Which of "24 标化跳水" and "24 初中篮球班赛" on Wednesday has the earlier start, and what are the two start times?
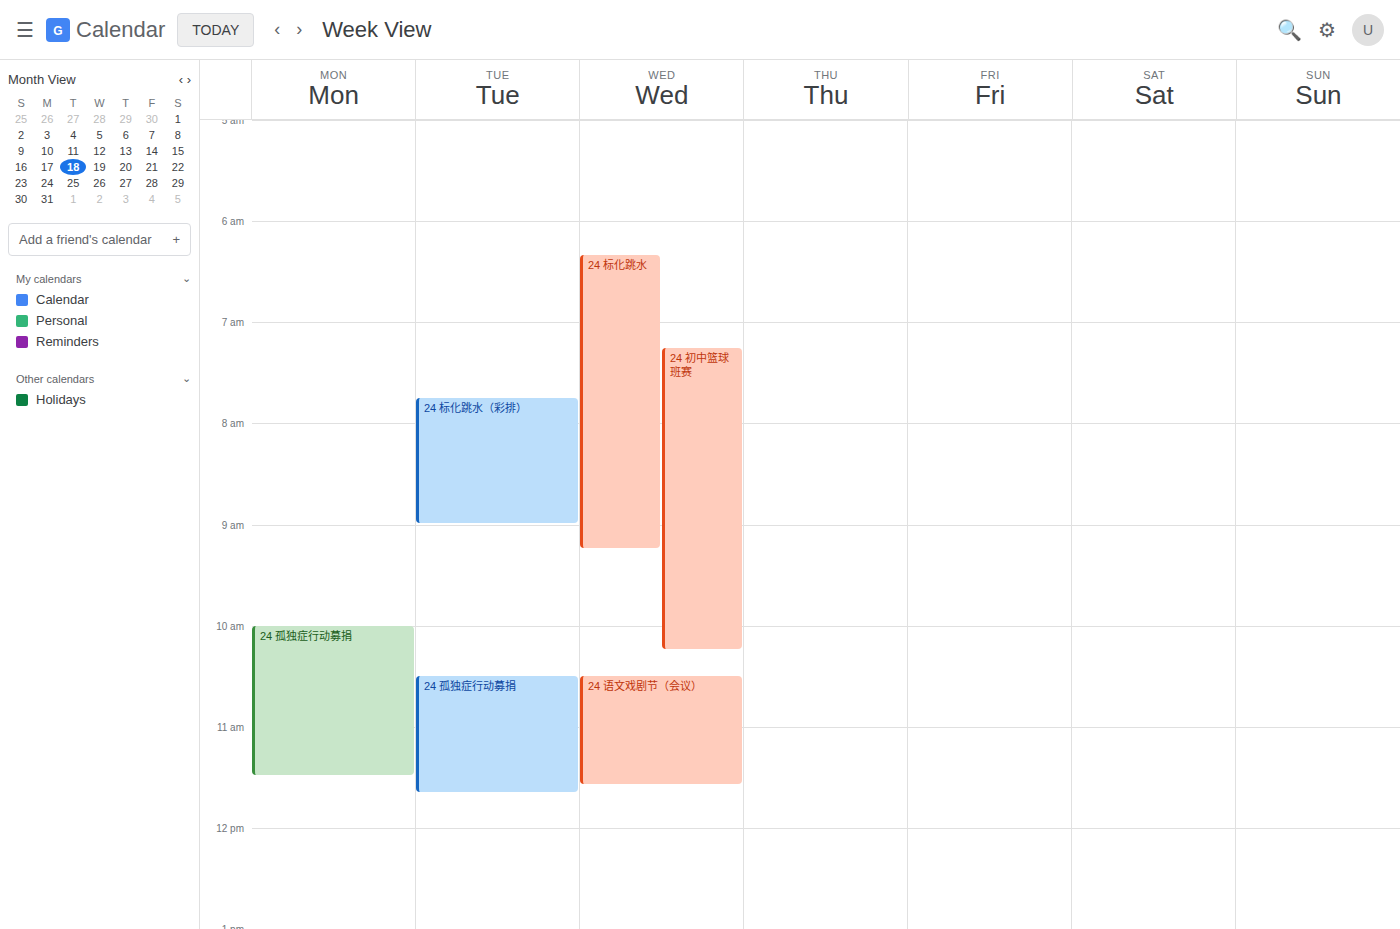
"24 标化跳水" 6:20 AM; "24 初中篮球班赛" 7:15 AM.